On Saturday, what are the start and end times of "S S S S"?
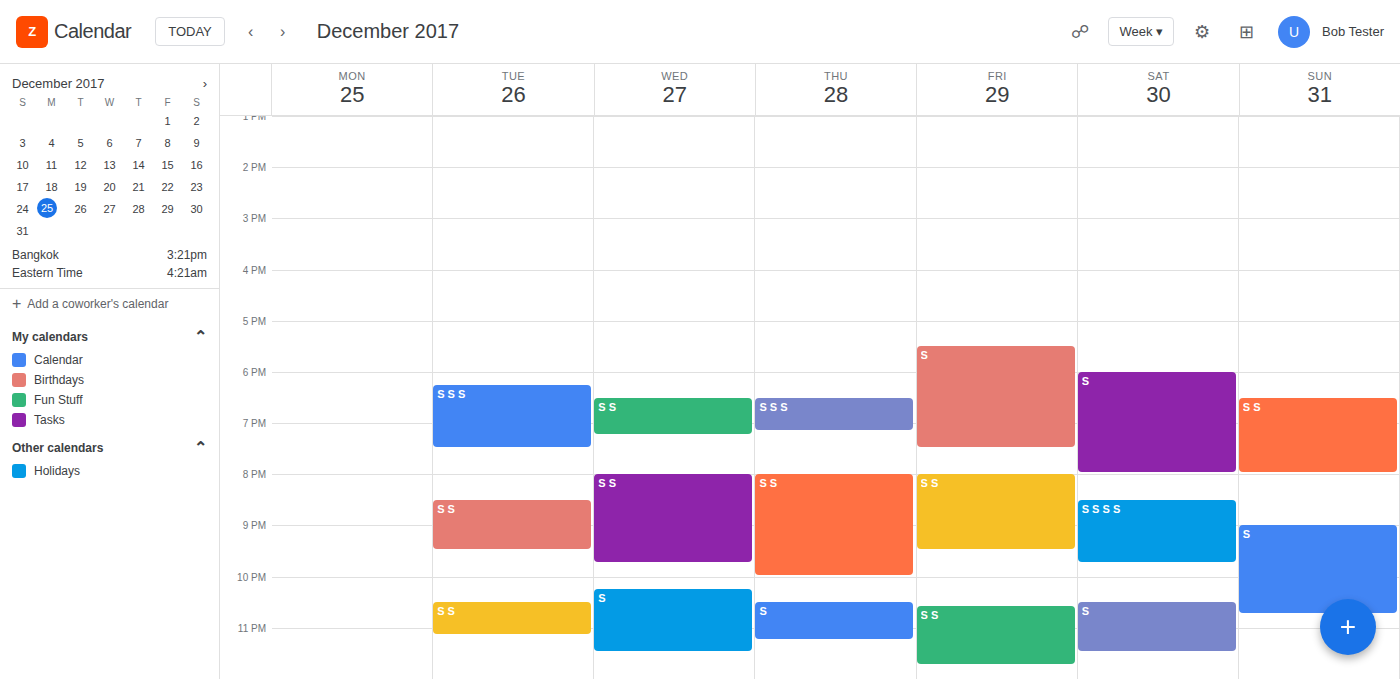
8:30 PM to 9:45 PM